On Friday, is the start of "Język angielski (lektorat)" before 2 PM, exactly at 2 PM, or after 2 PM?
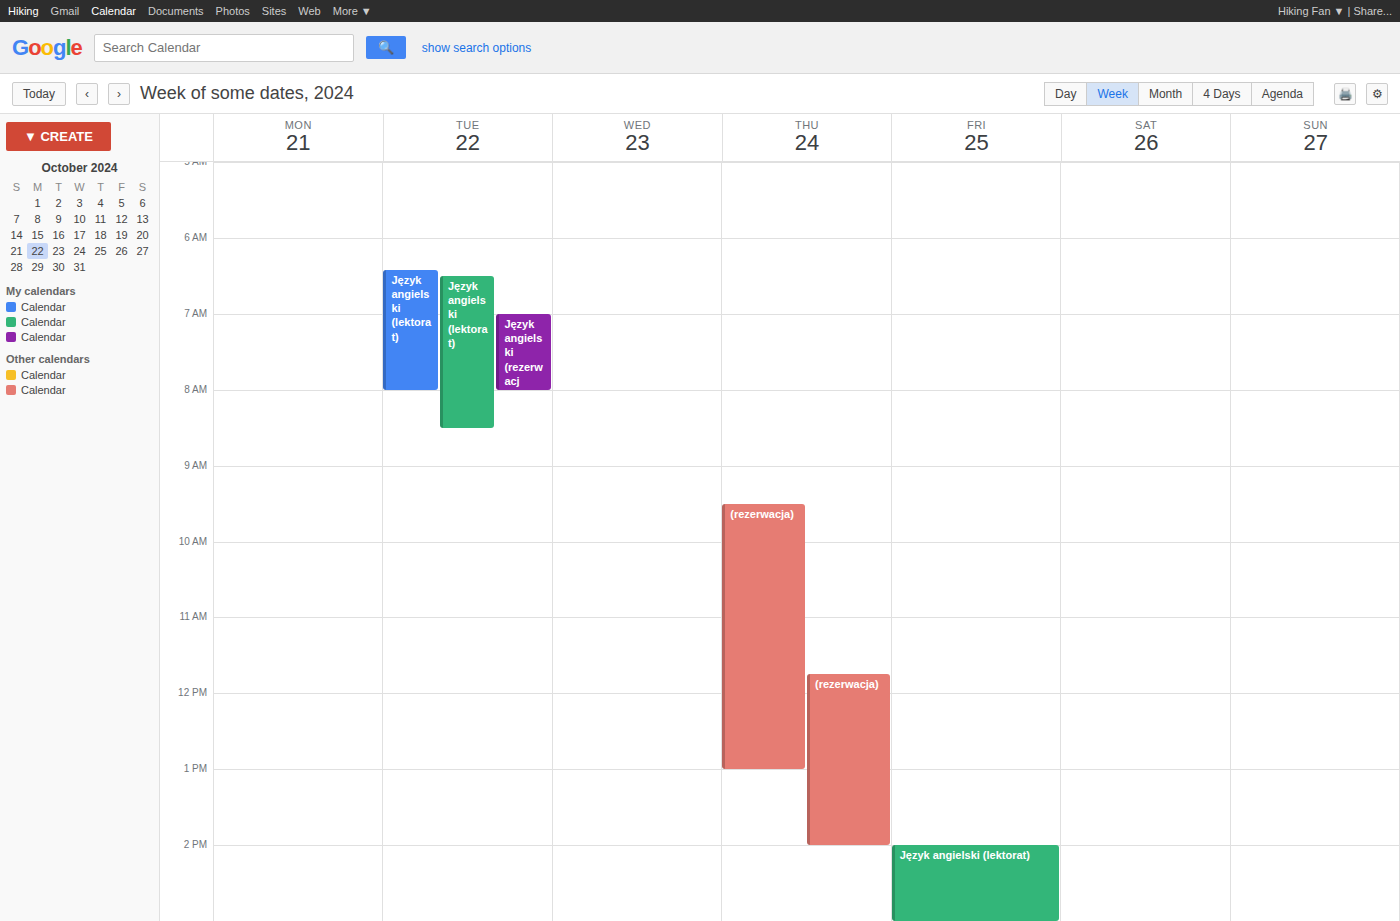
2:00 PM -- exactly at 2 PM, on the 2 PM line.